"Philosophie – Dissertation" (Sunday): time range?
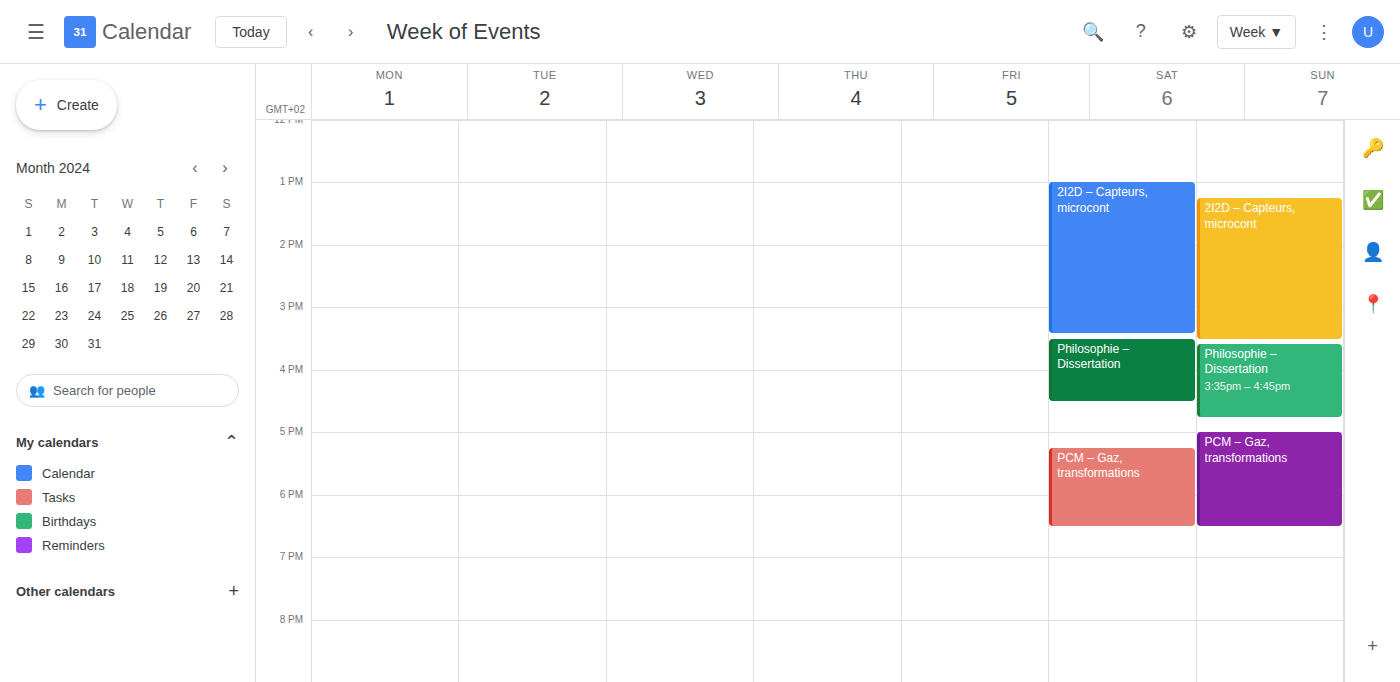
3:35 PM to 4:45 PM